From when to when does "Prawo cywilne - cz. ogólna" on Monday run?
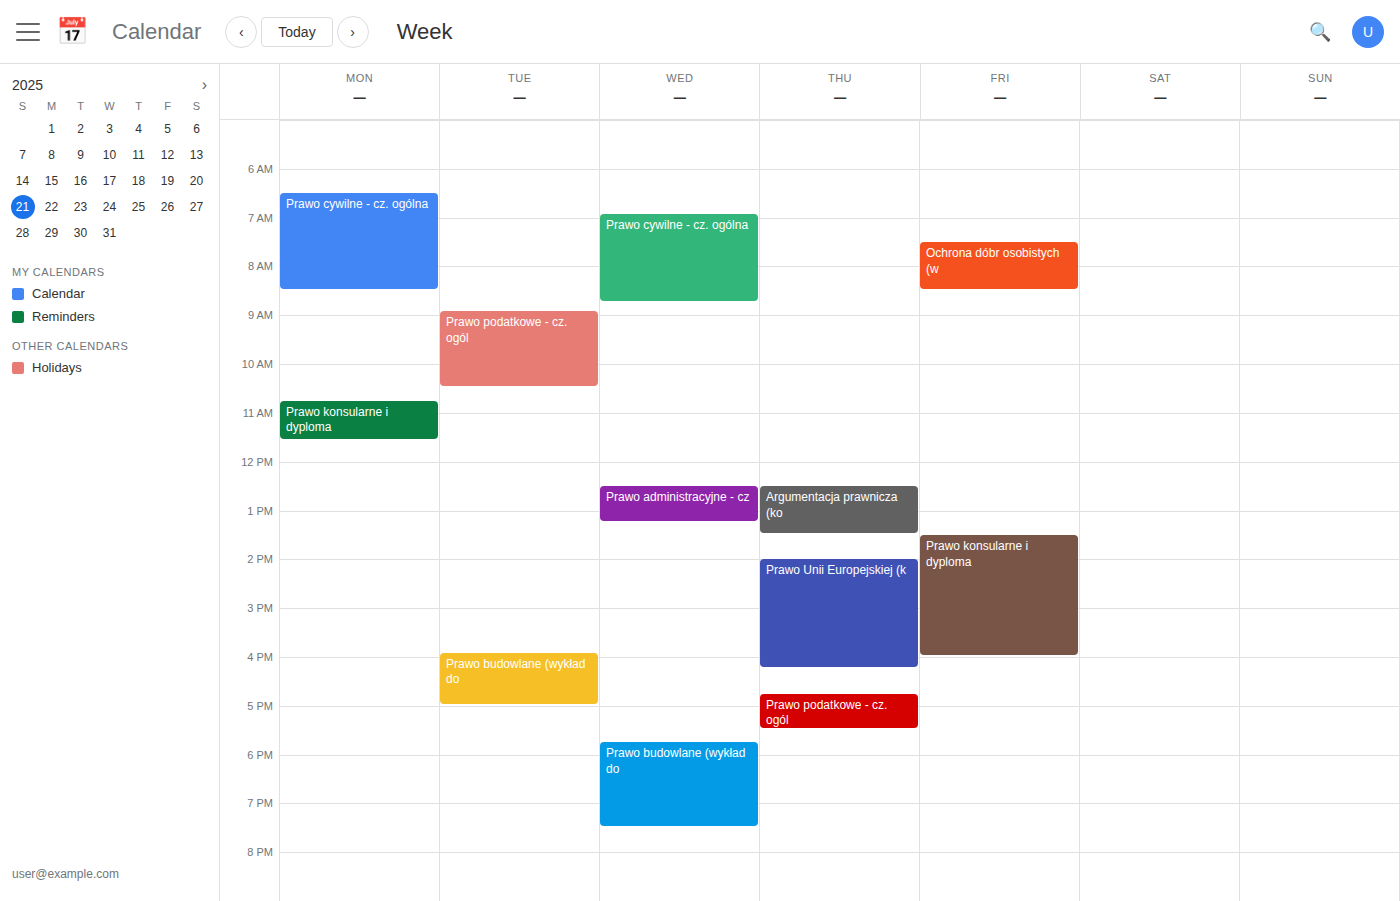
6:30 AM to 8:30 AM